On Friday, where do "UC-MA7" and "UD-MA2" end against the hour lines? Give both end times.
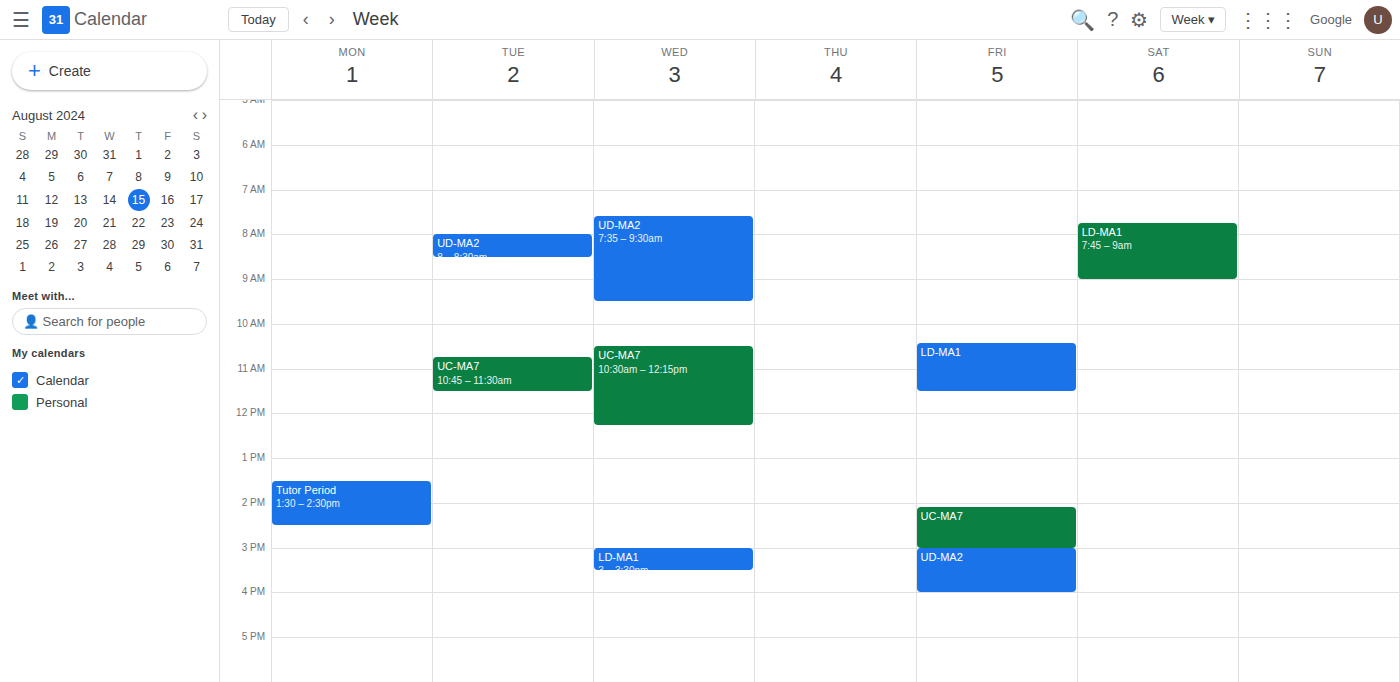
"UC-MA7": 3:00 PM, exactly on the 3 PM line. "UD-MA2": 4:00 PM, exactly on the 4 PM line.